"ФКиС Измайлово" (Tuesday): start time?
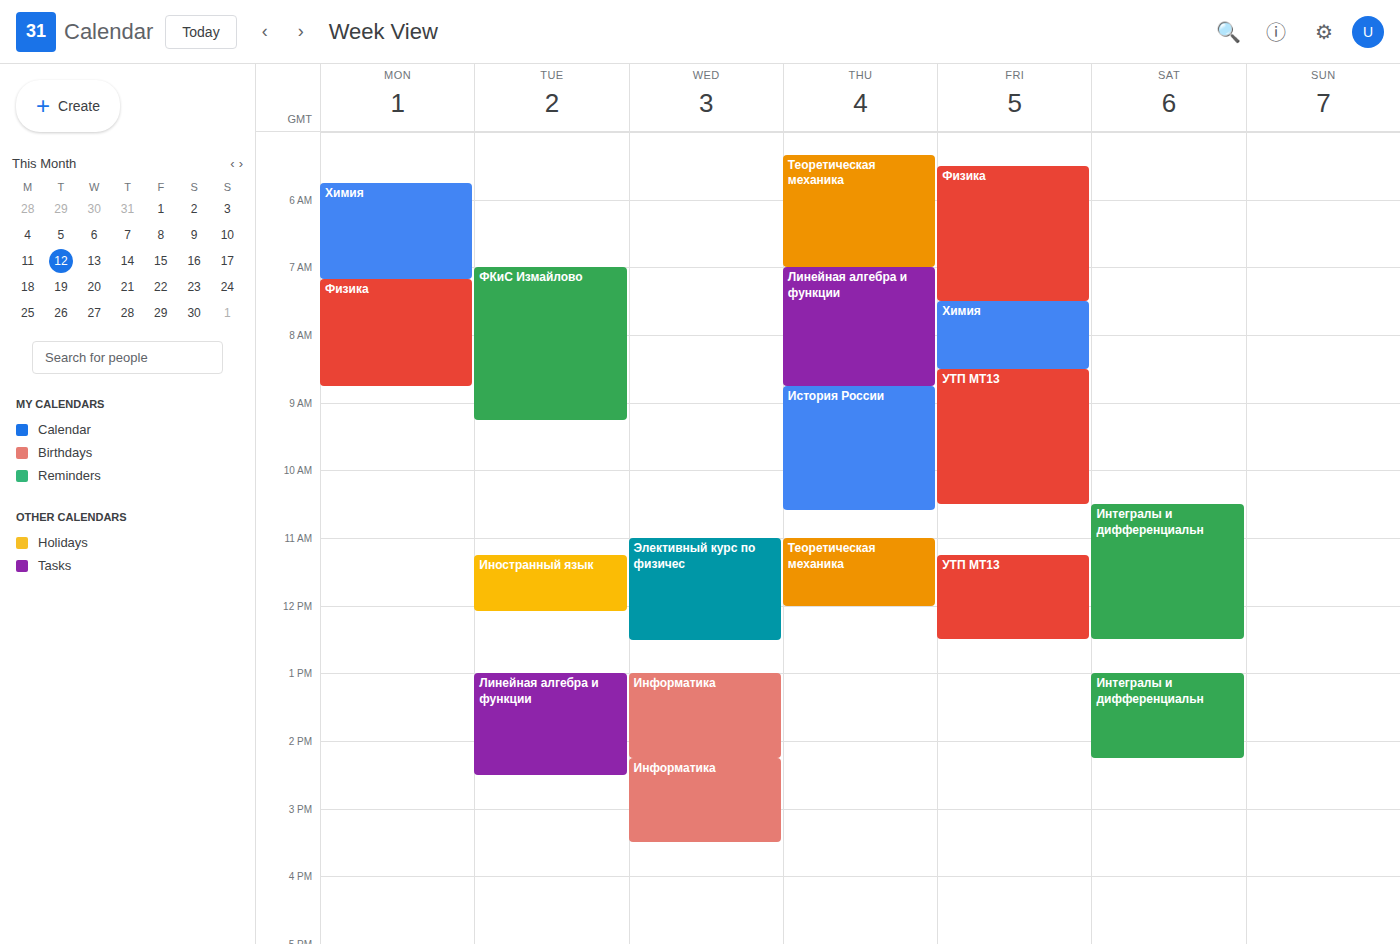
7:00 AM